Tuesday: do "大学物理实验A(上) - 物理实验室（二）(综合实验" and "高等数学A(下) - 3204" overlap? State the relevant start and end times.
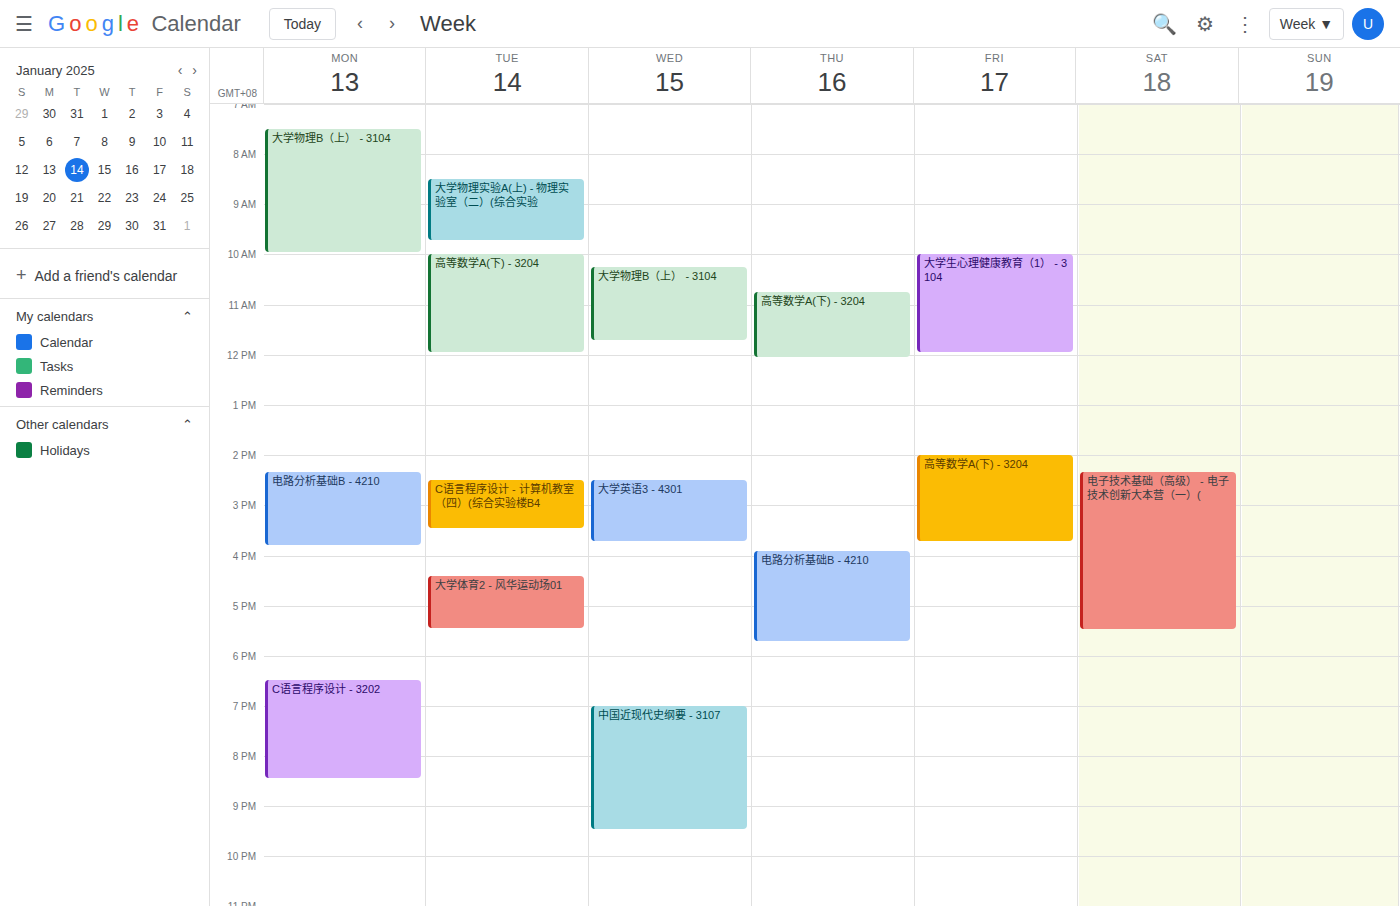
"大学物理实验A(上) - 物理实验室（二）(综合实验" ends at 9:45 AM and "高等数学A(下) - 3204" starts at 10:00 AM -- no overlap.